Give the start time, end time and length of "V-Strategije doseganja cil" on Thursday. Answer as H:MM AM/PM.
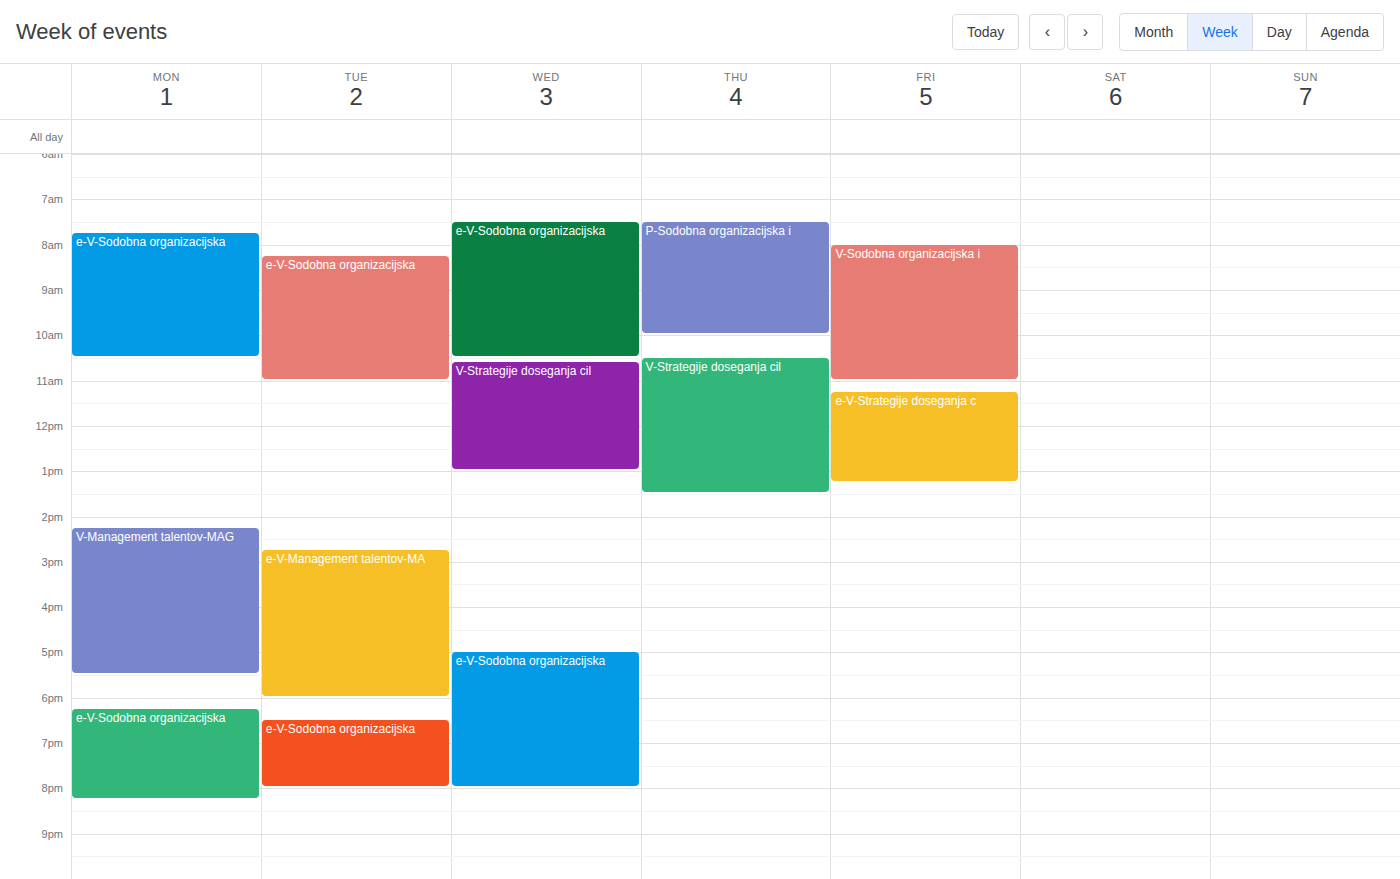
10:30 AM to 1:30 PM, 3 hours